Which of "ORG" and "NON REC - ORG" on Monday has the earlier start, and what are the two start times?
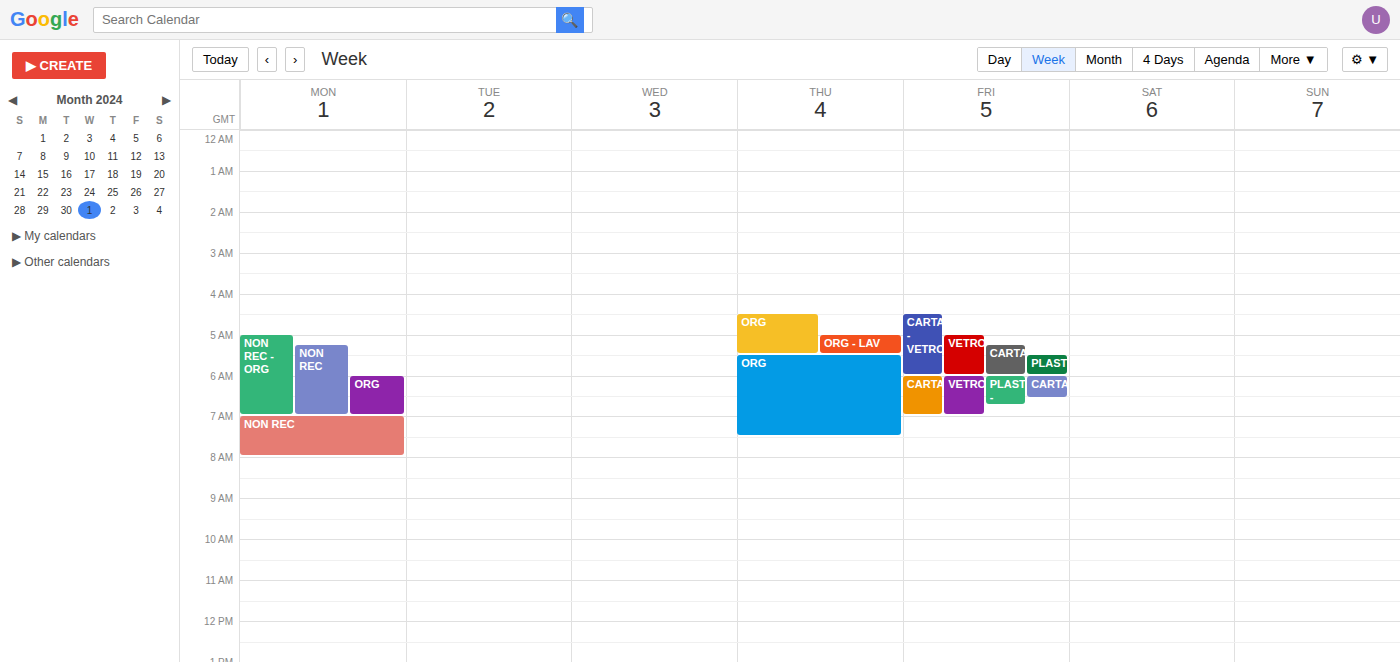
"NON REC - ORG" 5:00 AM; "ORG" 6:00 AM.